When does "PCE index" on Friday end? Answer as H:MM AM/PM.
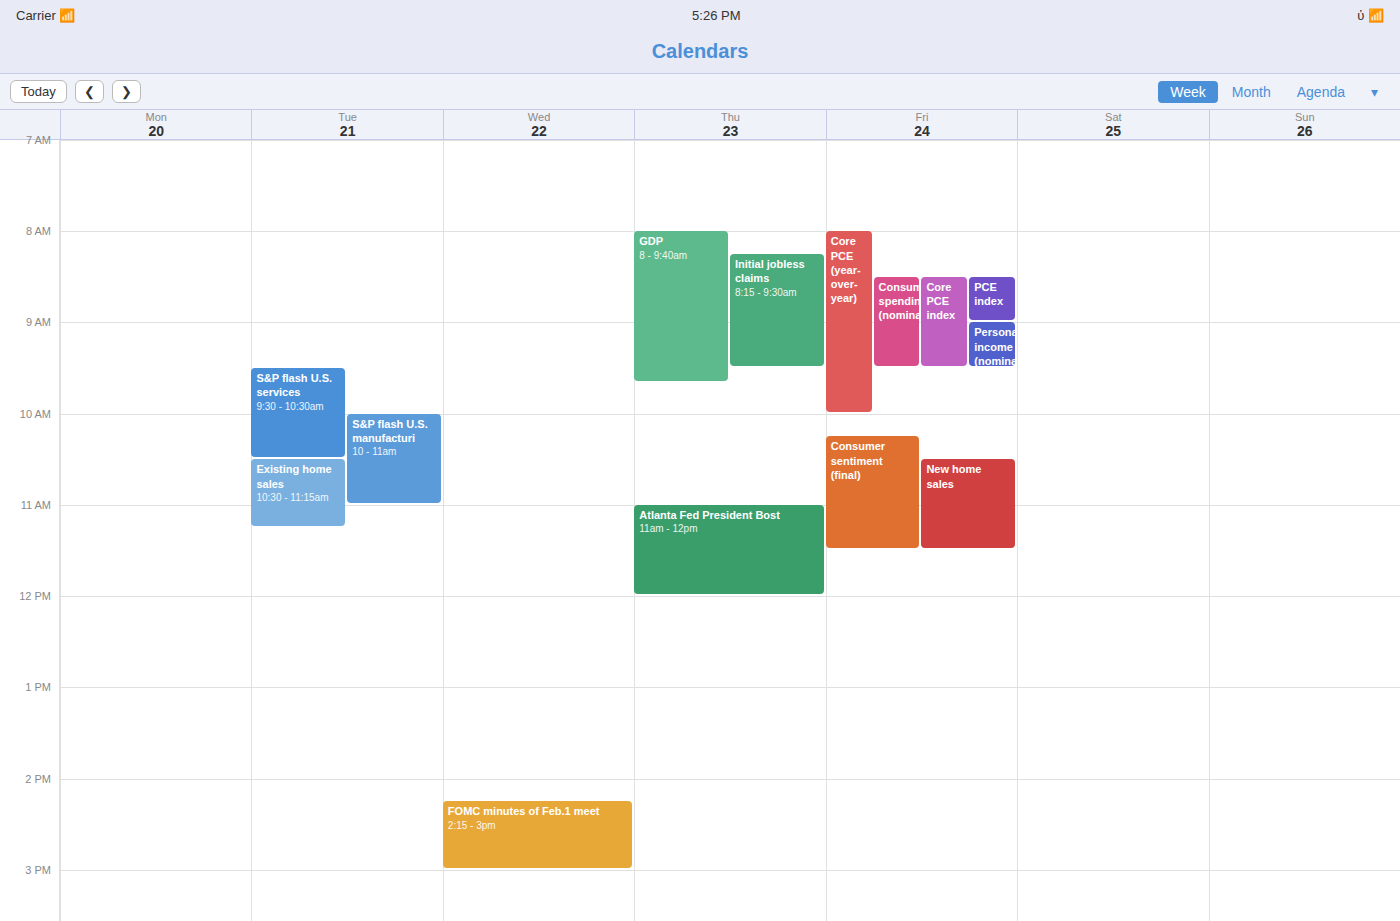
9:00 AM